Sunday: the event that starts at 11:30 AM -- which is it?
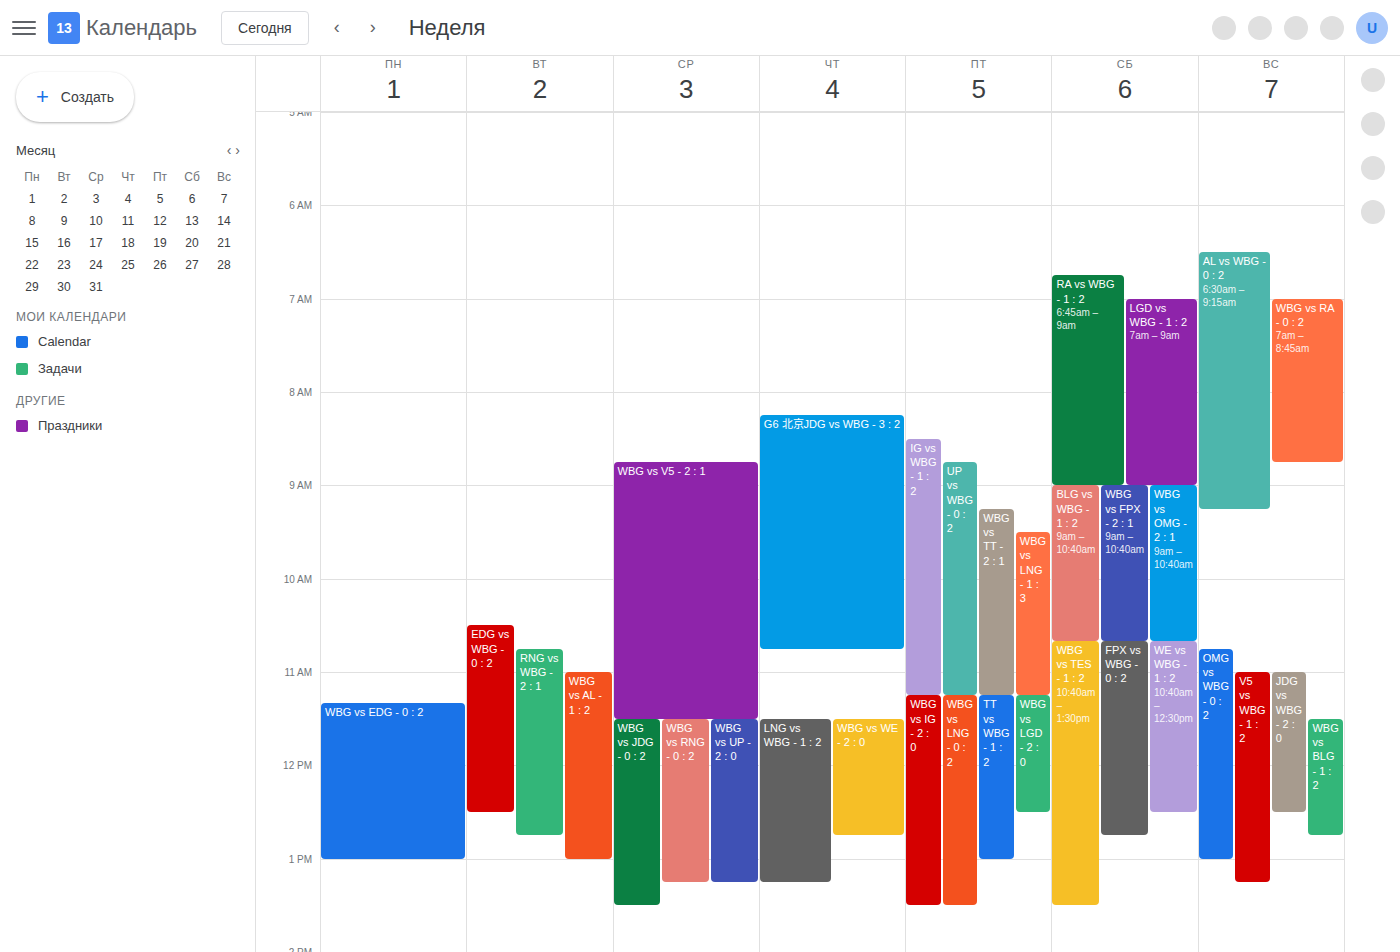
"WBG vs BLG - 1 : 2"